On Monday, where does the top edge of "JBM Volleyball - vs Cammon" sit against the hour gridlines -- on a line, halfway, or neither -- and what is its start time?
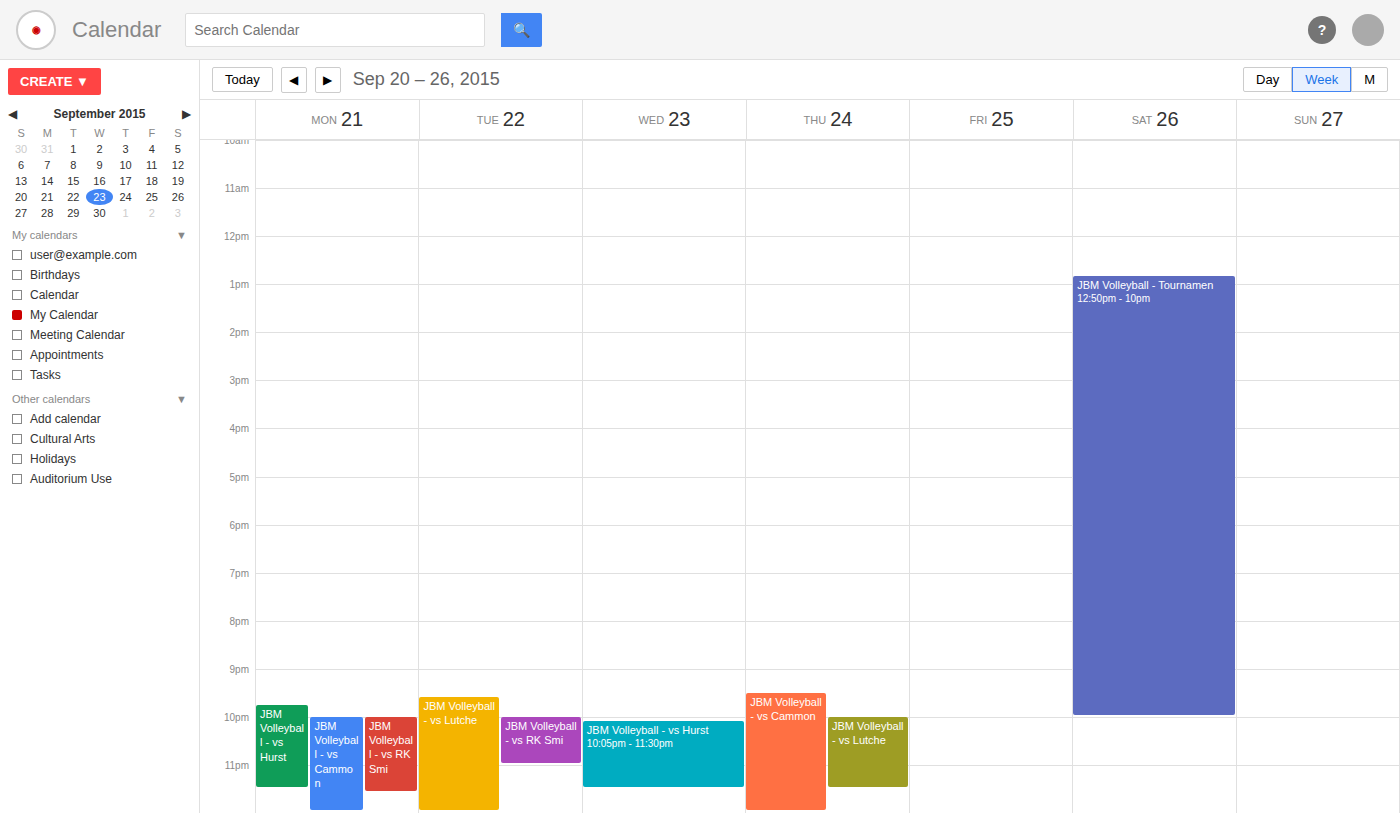
10:00 PM -- exactly on the 10 PM line.